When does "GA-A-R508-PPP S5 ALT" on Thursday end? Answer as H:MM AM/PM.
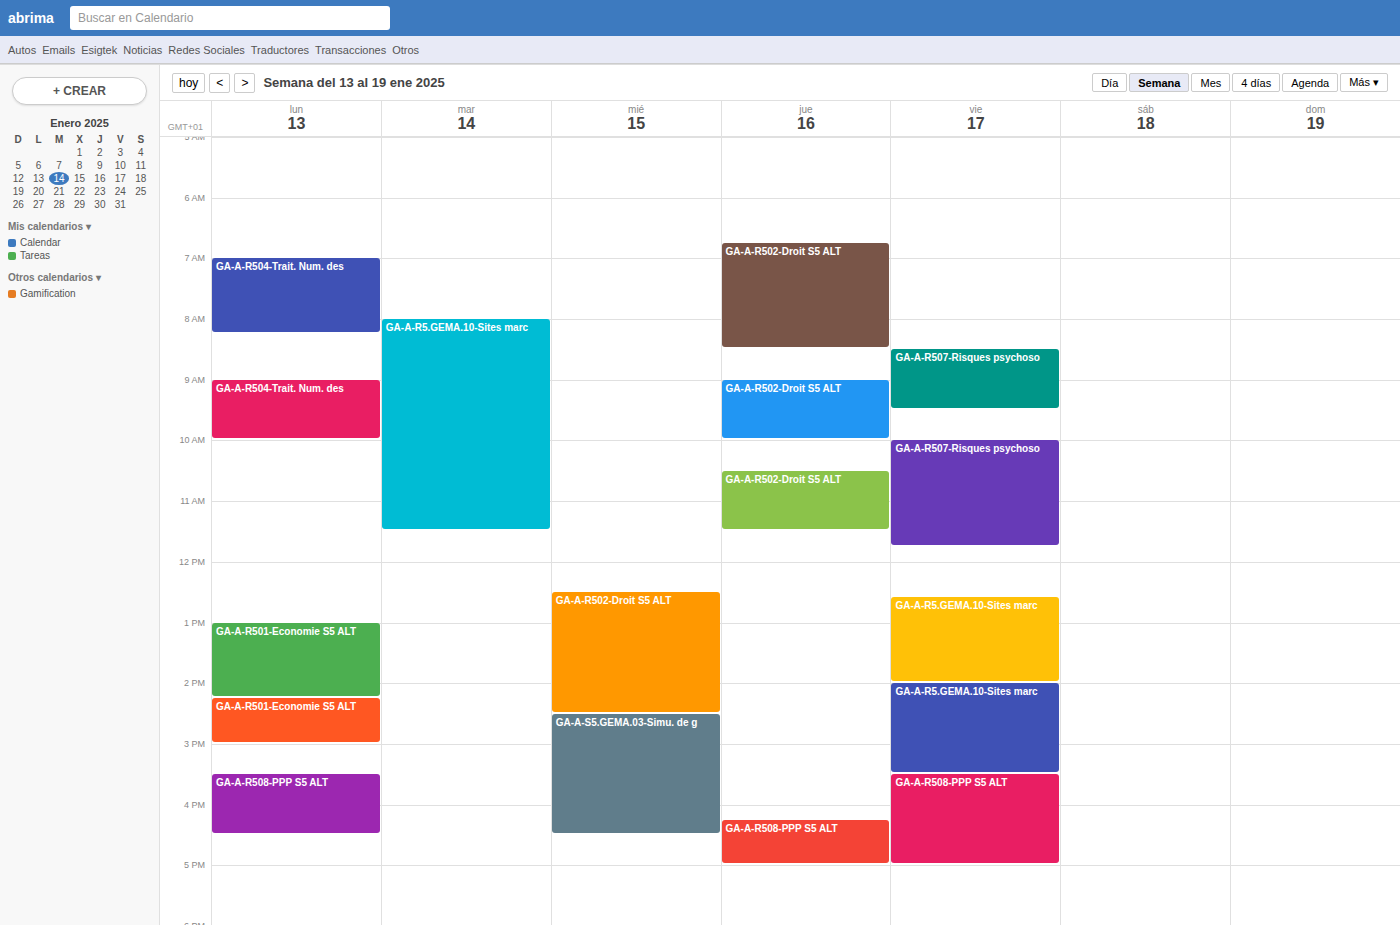
5:00 PM